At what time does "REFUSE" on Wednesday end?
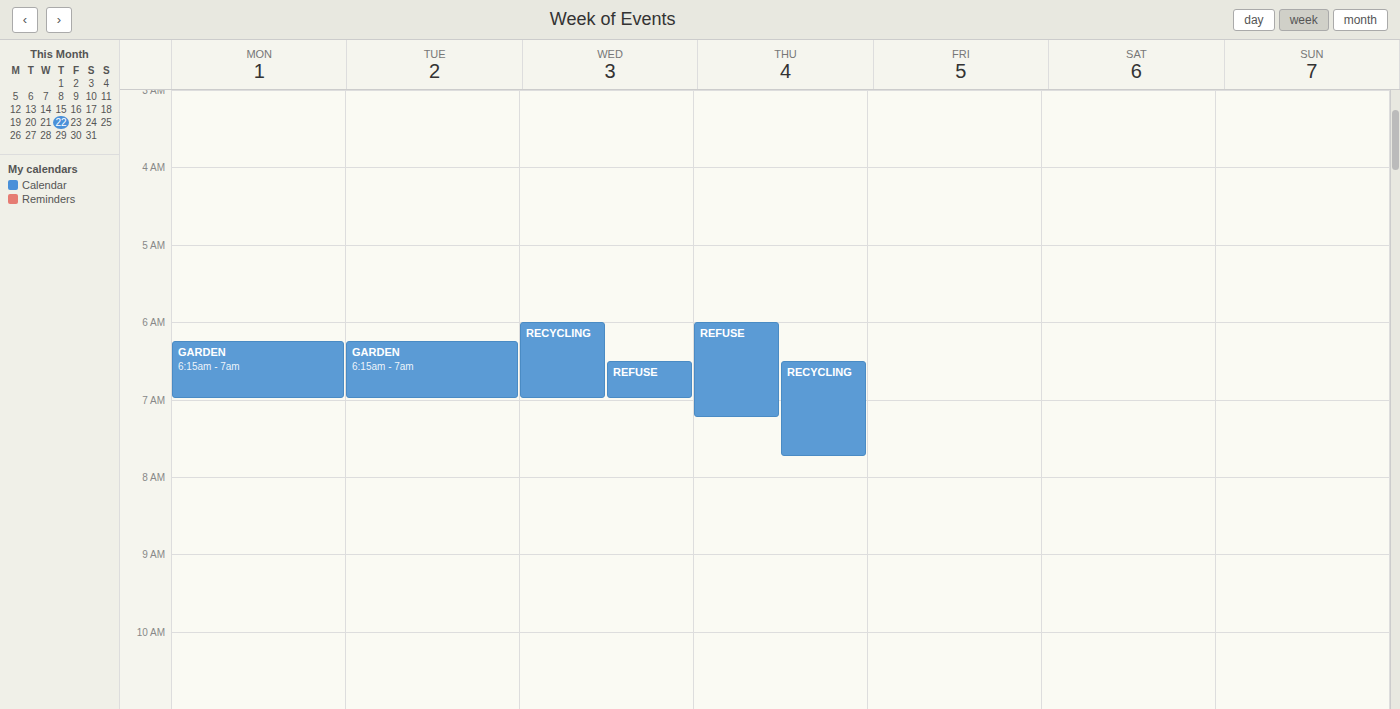
7:00 AM